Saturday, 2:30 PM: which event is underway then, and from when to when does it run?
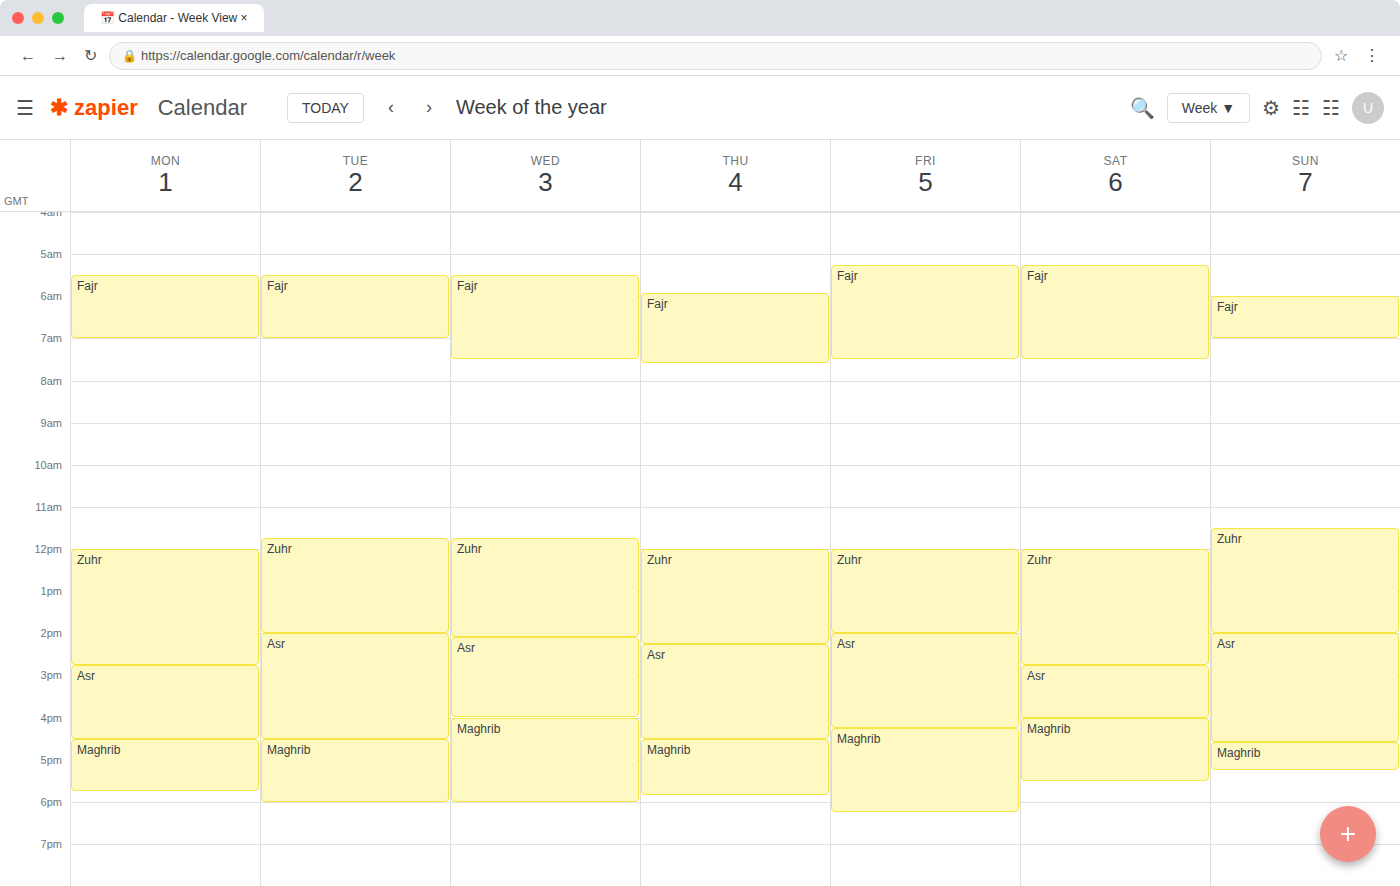
"Zuhr", 12:00 PM to 2:45 PM